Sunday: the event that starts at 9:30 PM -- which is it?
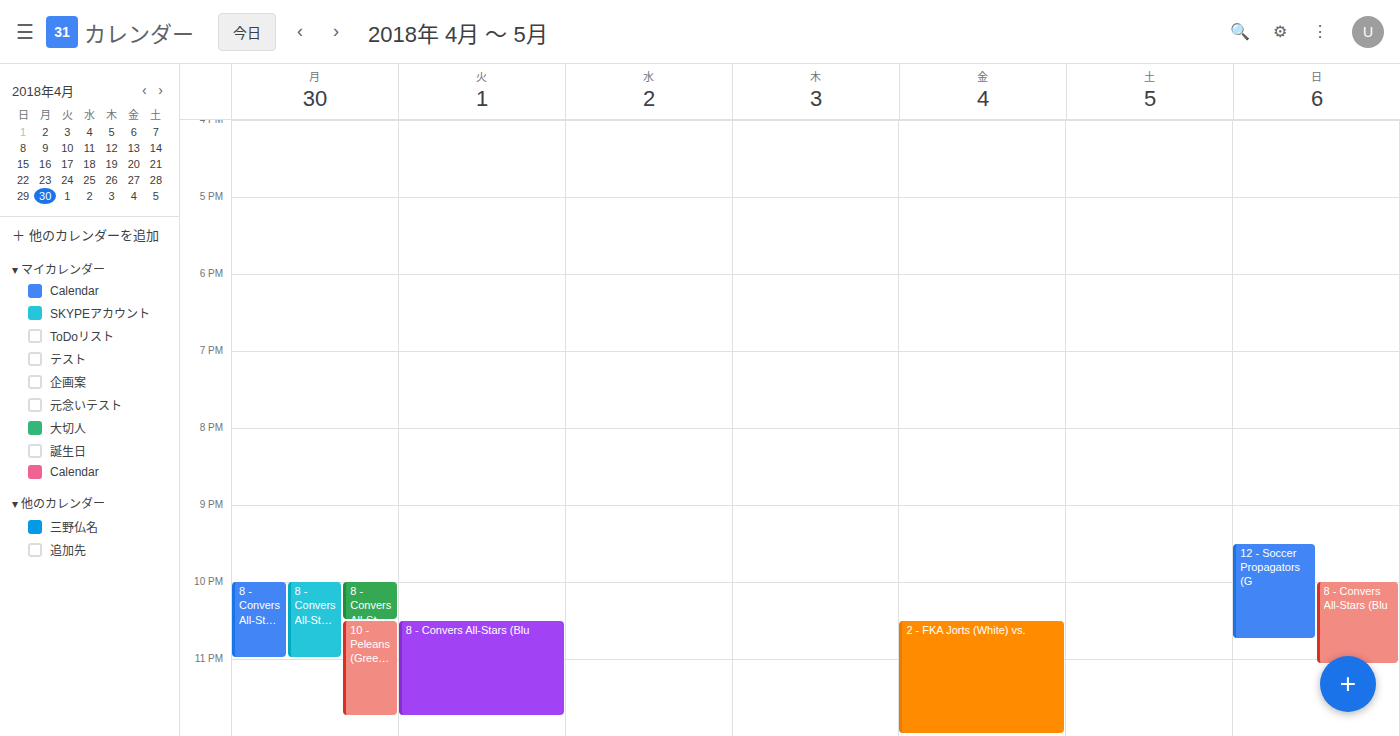
"12 - Soccer Propagators (G"